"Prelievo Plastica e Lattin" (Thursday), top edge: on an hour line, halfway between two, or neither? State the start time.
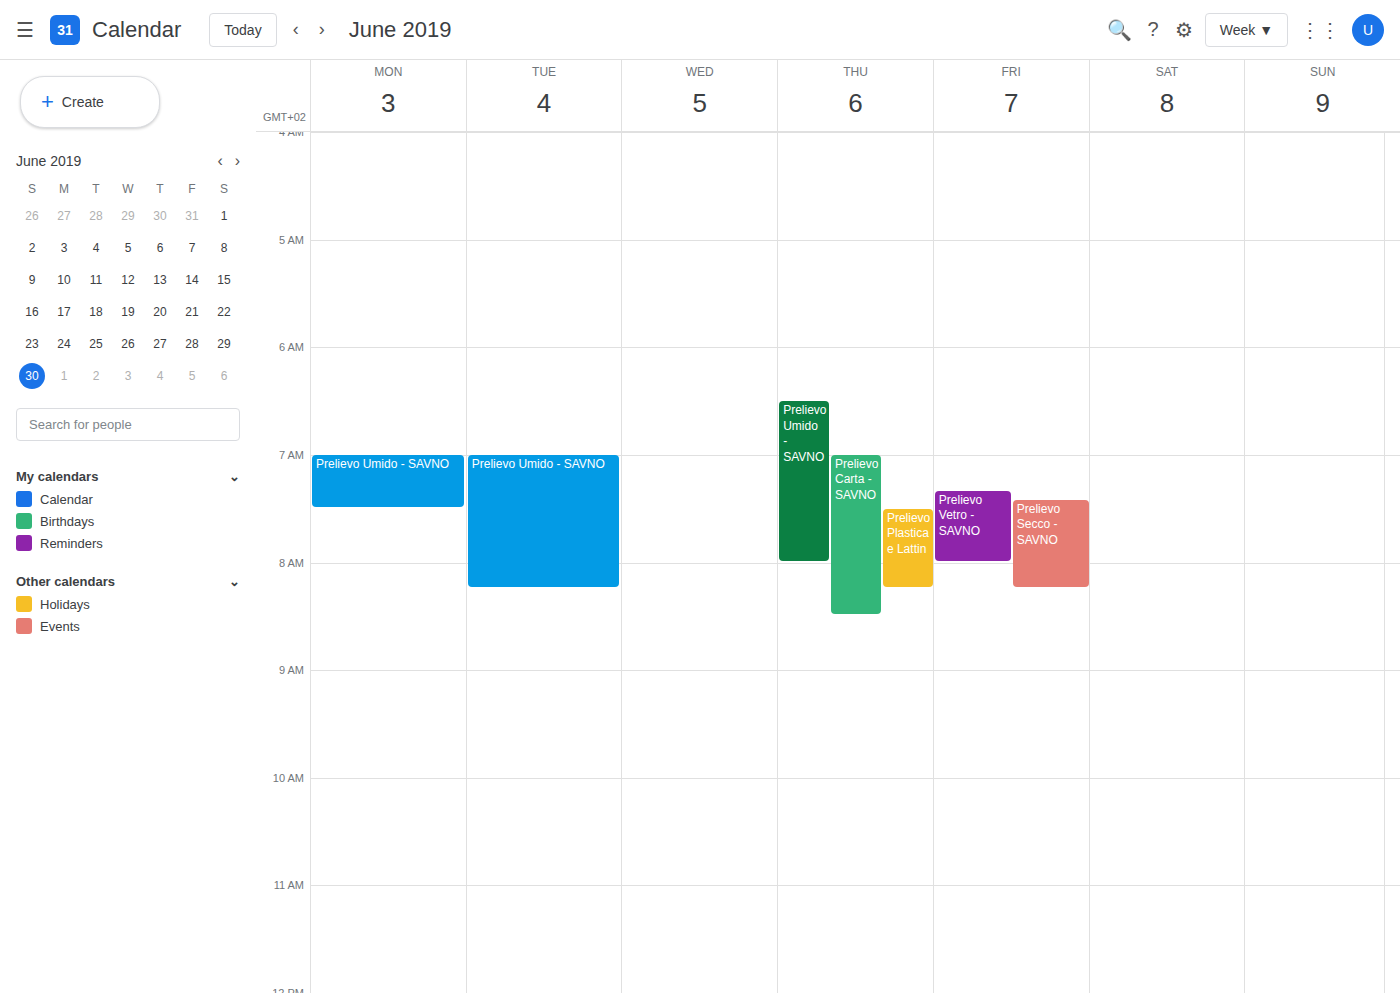
07:30 -- halfway between the 07:00 and 08:00 lines.